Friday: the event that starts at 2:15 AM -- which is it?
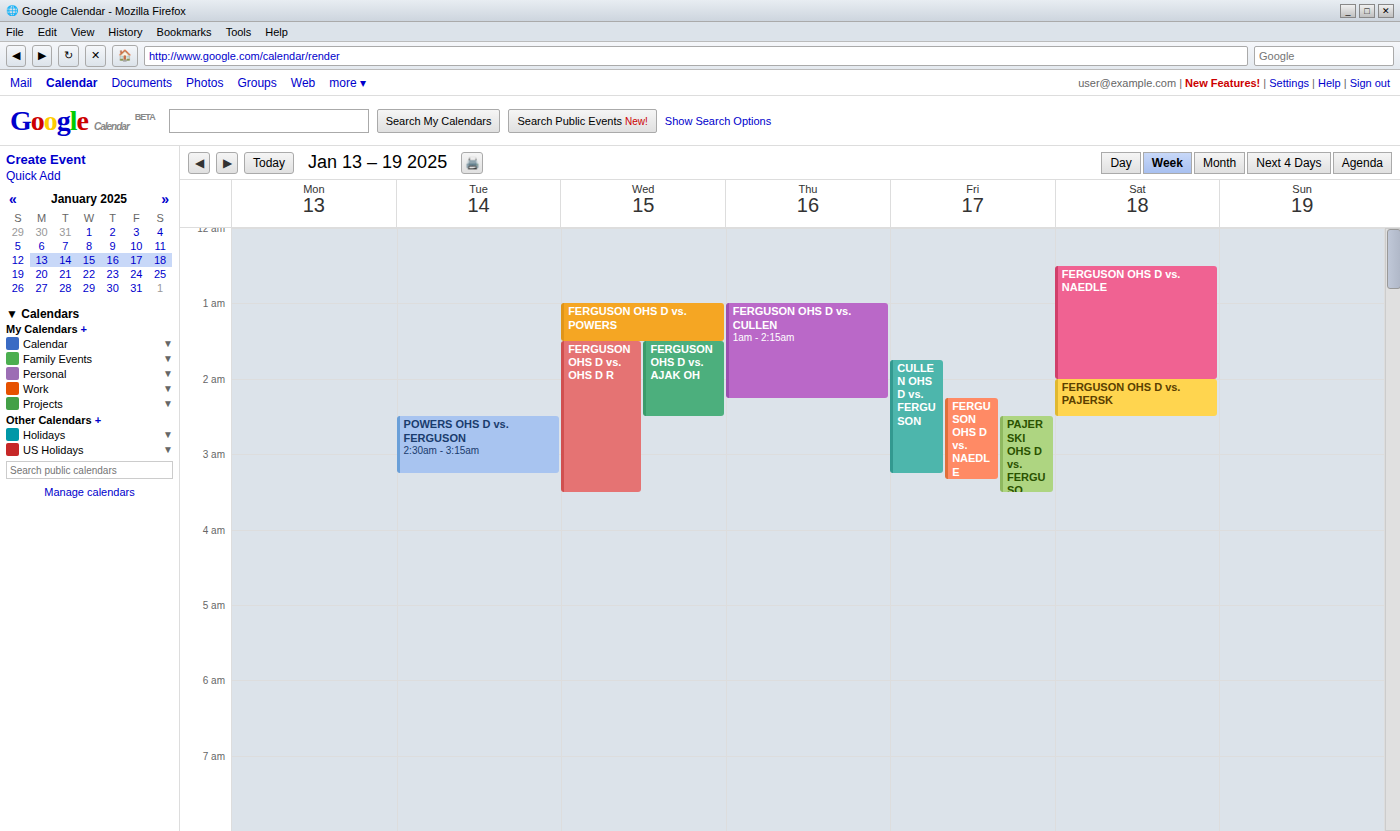
"FERGUSON OHS D vs. NAEDLE"